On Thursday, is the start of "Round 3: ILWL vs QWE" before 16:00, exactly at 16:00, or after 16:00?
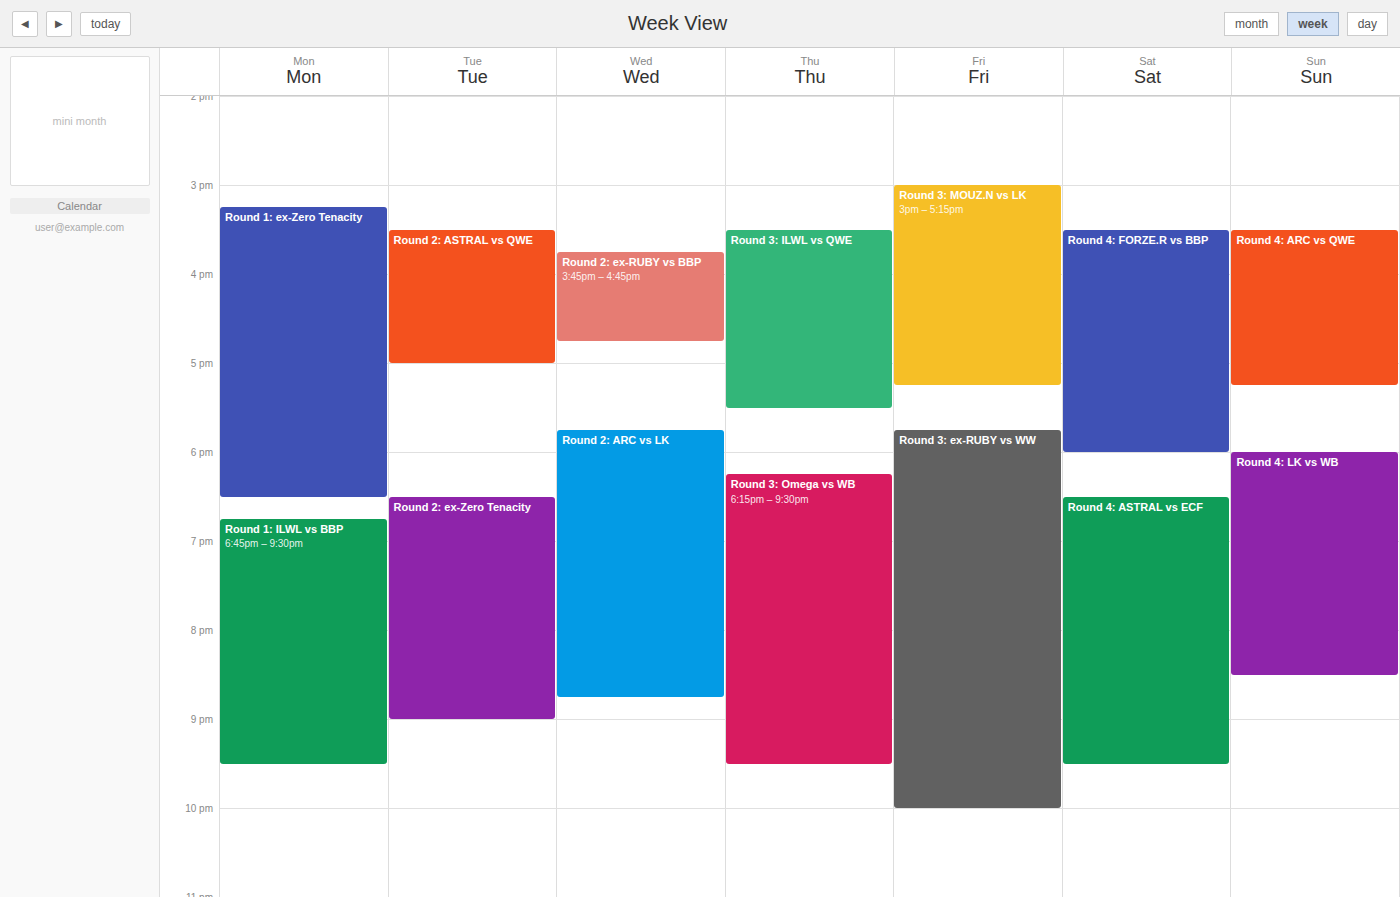
15:30 -- before 16:00, 30 minutes above the 16:00 line.